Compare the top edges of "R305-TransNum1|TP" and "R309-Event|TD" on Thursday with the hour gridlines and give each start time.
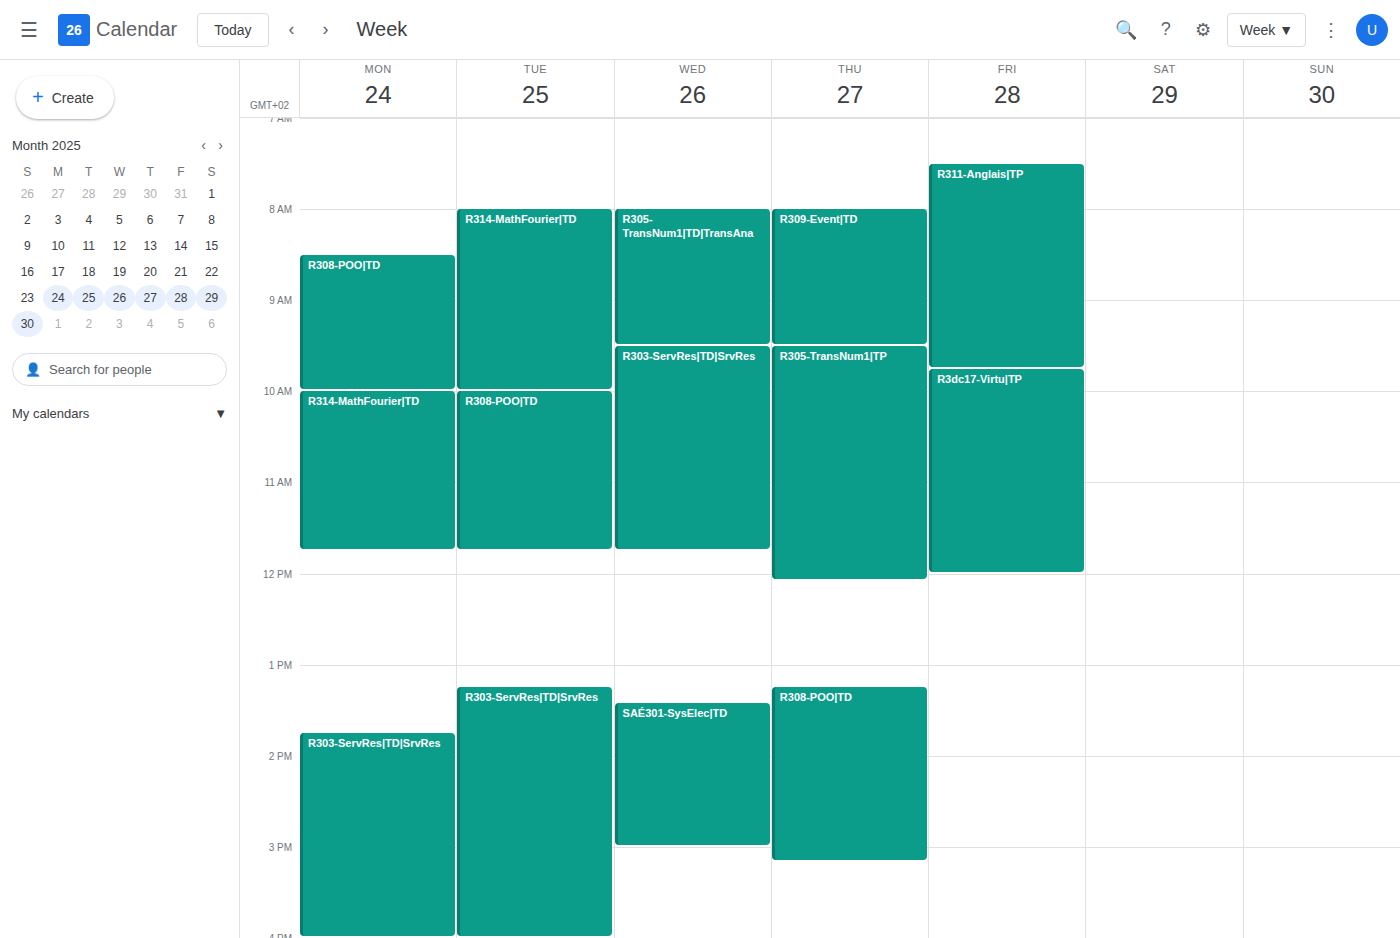
"R305-TransNum1|TP": 9:30 AM, halfway between the 9 AM and 10 AM lines. "R309-Event|TD": 8:00 AM, exactly on the 8 AM line.